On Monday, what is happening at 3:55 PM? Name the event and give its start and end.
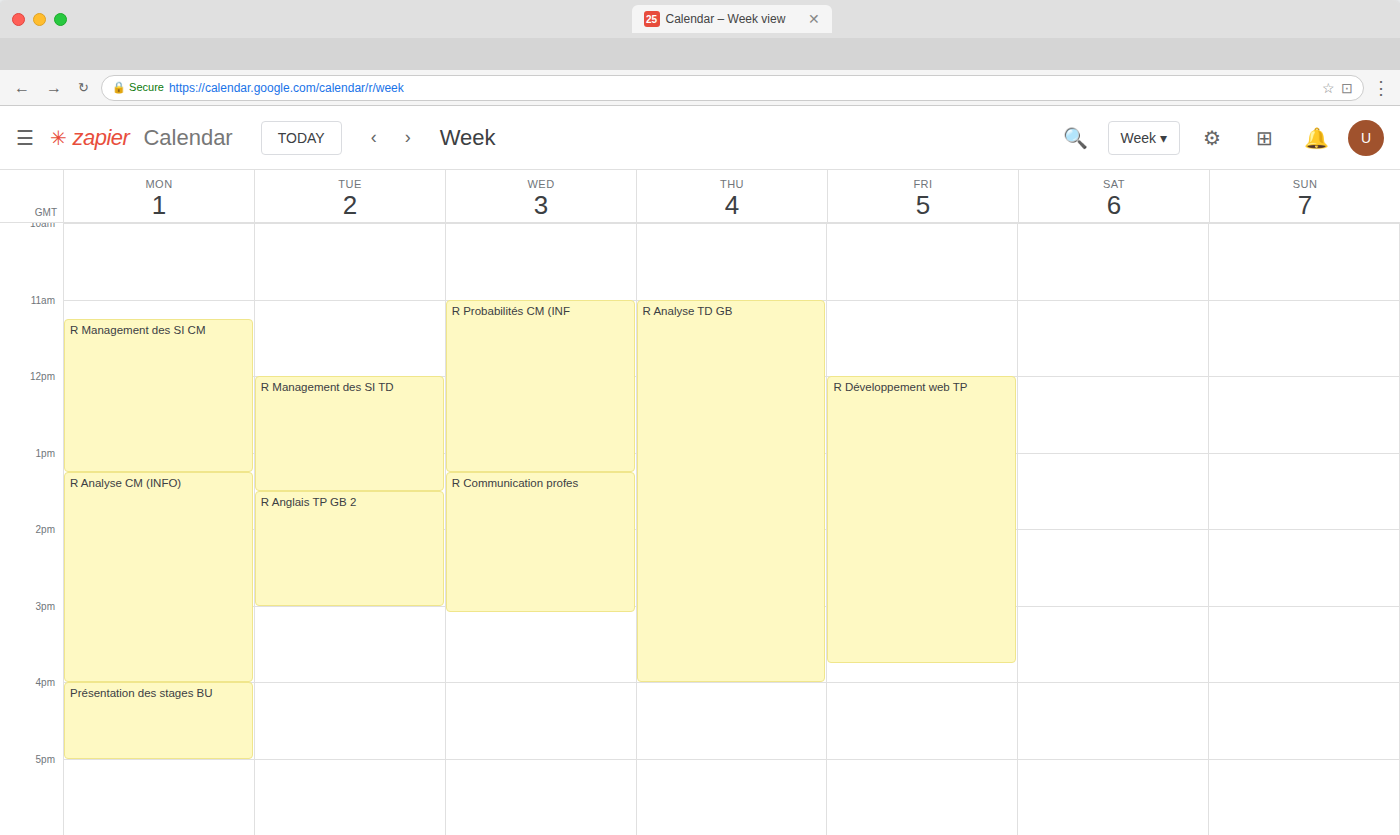
"R Analyse CM (INFO)", 1:15 PM to 4:00 PM